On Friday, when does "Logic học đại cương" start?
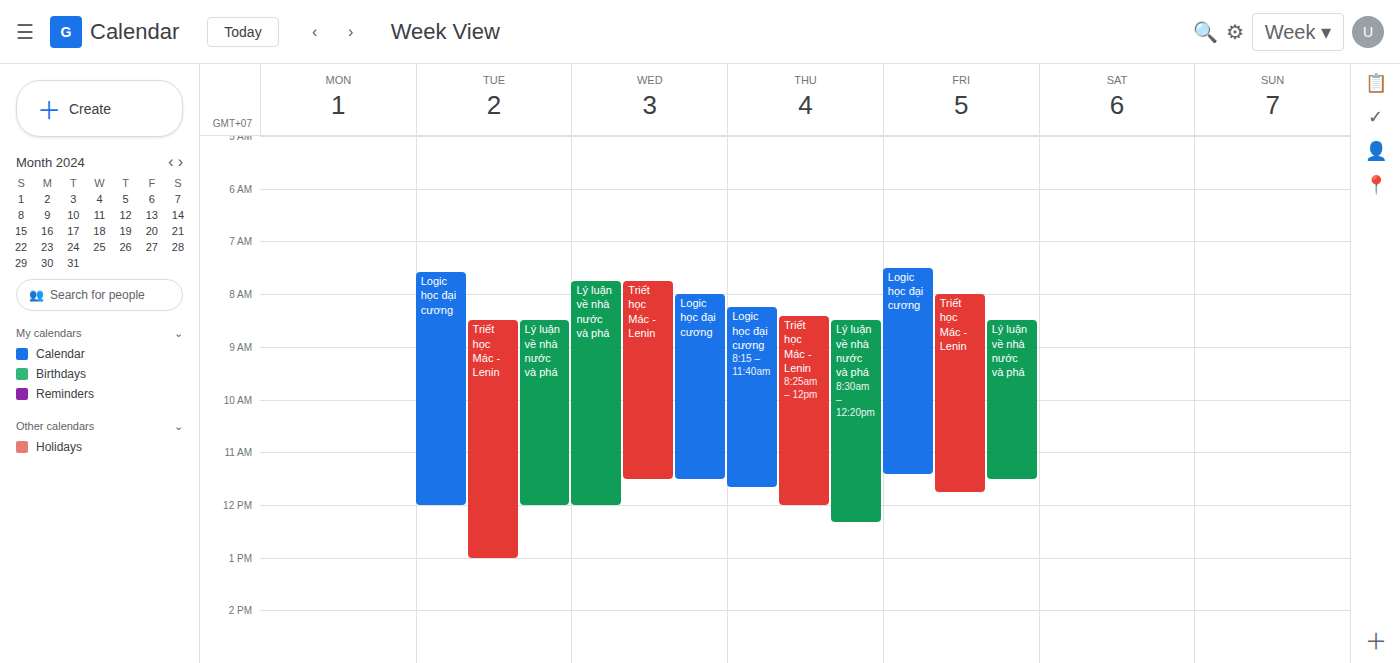
7:30 AM